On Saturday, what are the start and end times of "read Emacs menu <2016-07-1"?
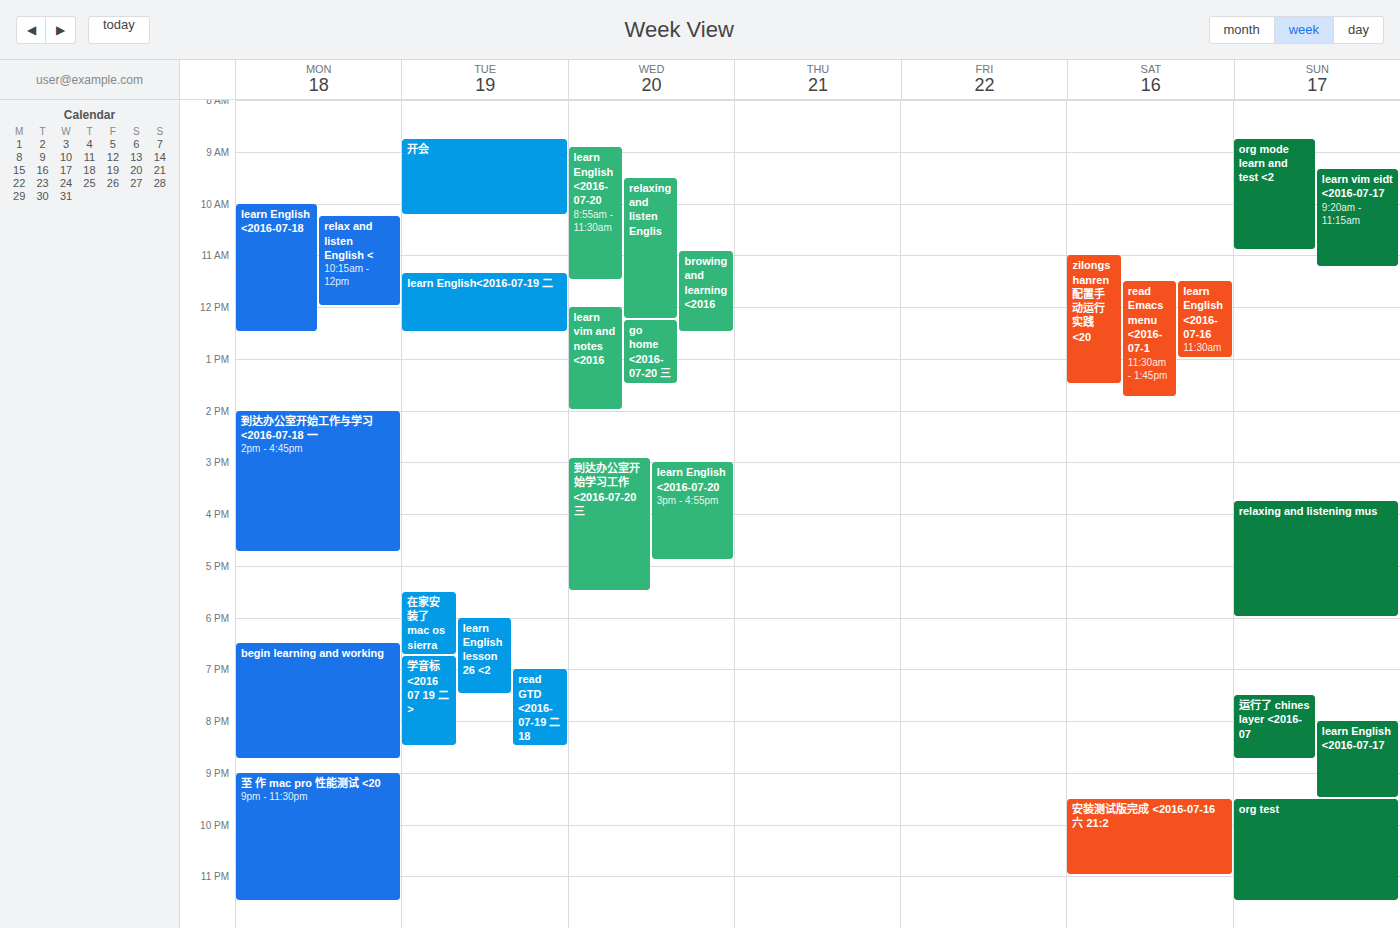
11:30 AM to 1:45 PM